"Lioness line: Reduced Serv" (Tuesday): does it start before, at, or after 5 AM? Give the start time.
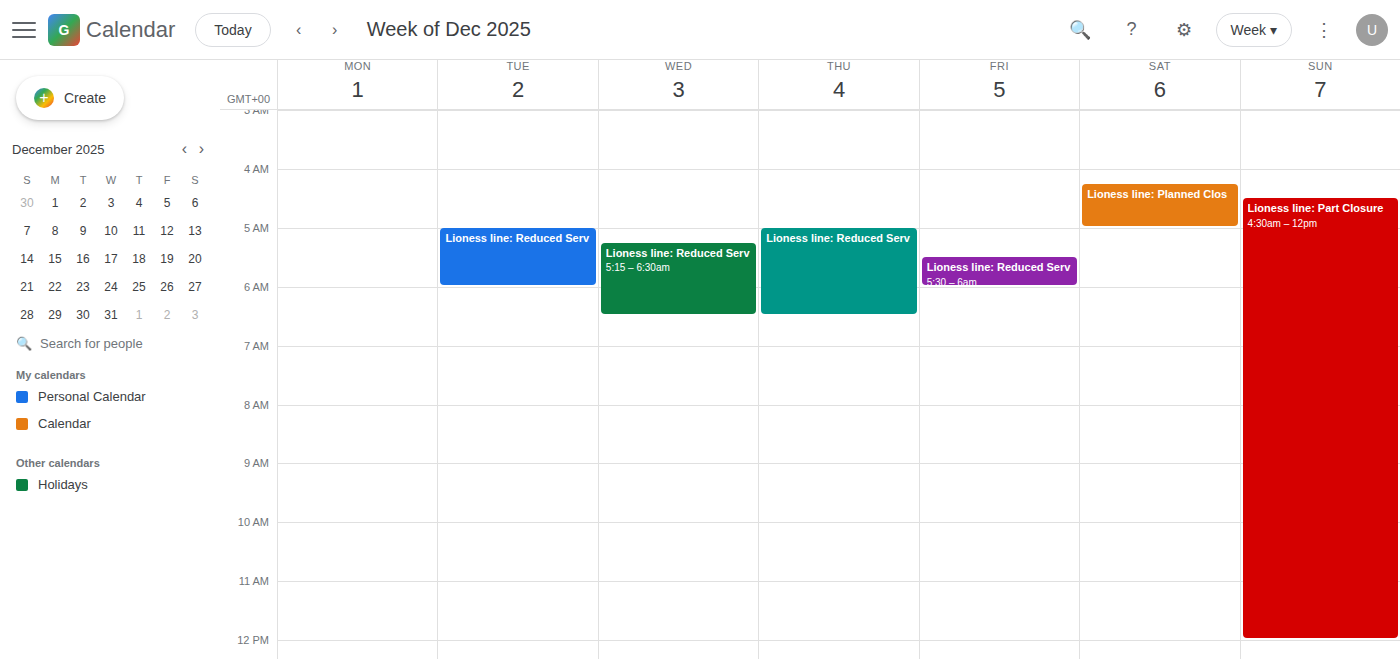
5:00 AM -- exactly at 5 AM, on the 5 AM line.